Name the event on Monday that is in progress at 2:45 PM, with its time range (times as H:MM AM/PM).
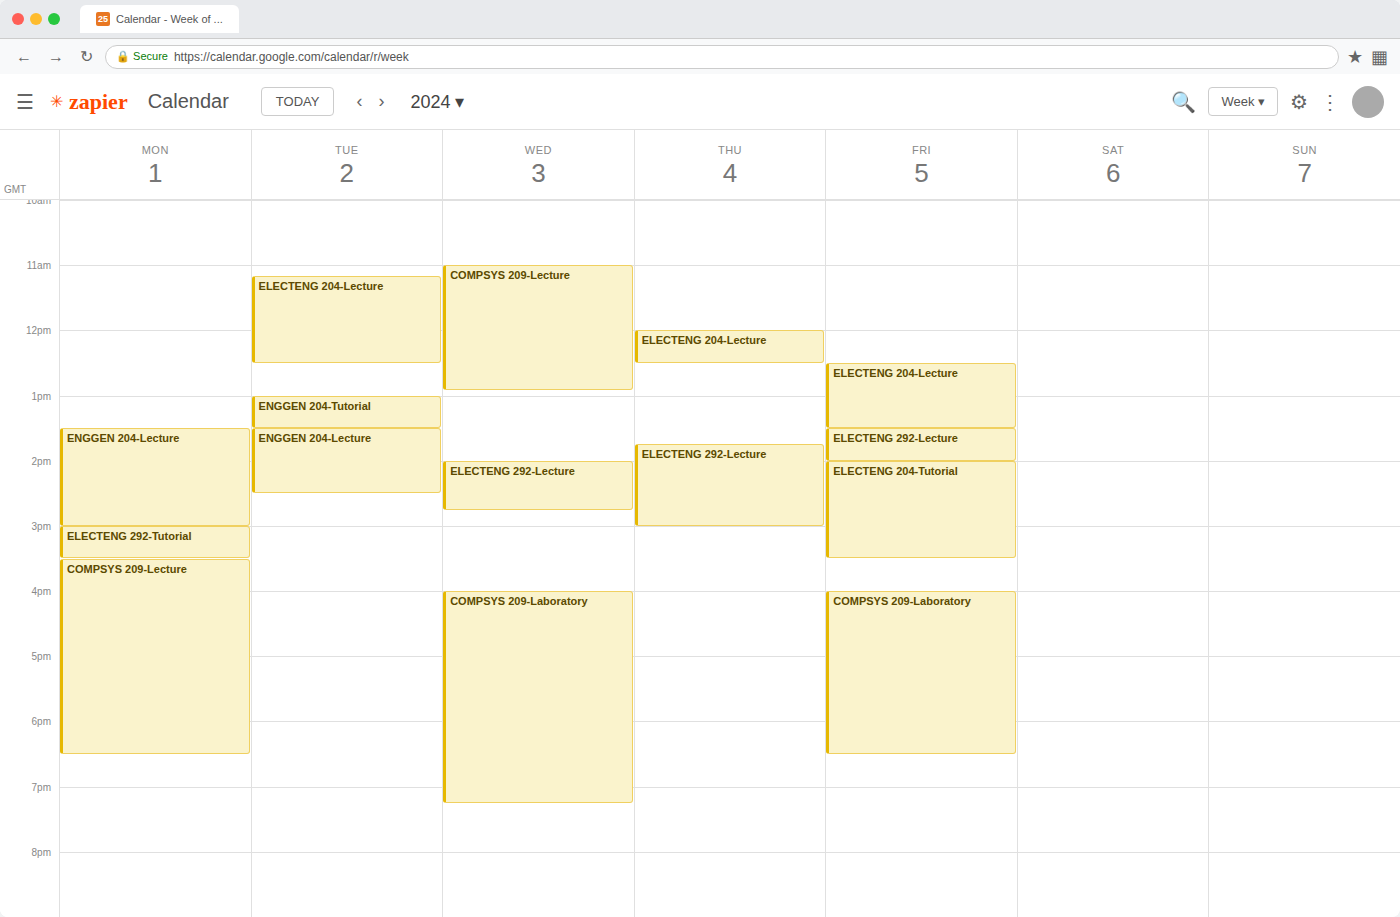
"ENGGEN 204-Lecture", 1:30 PM to 3:00 PM